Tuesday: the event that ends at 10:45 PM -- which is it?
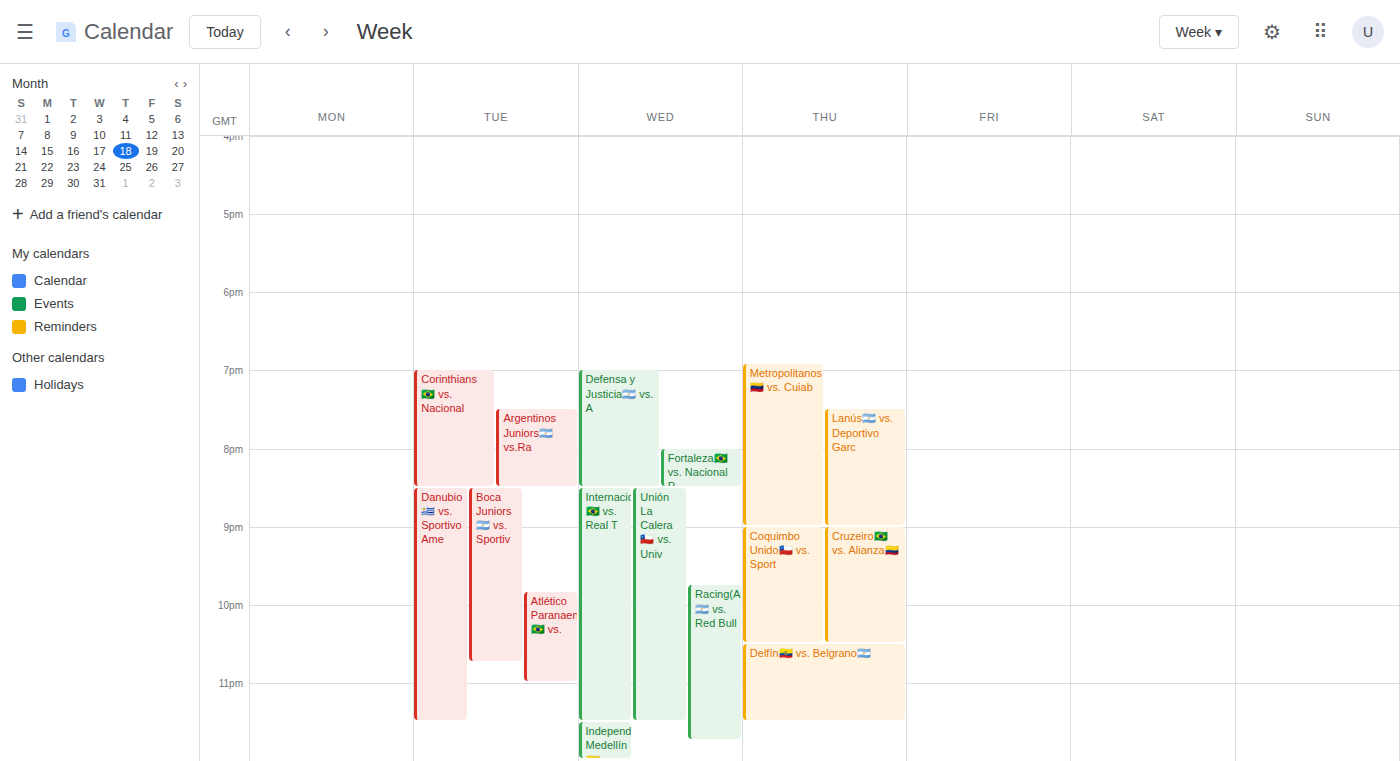
"Boca Juniors🇦🇷 vs. Sportiv"